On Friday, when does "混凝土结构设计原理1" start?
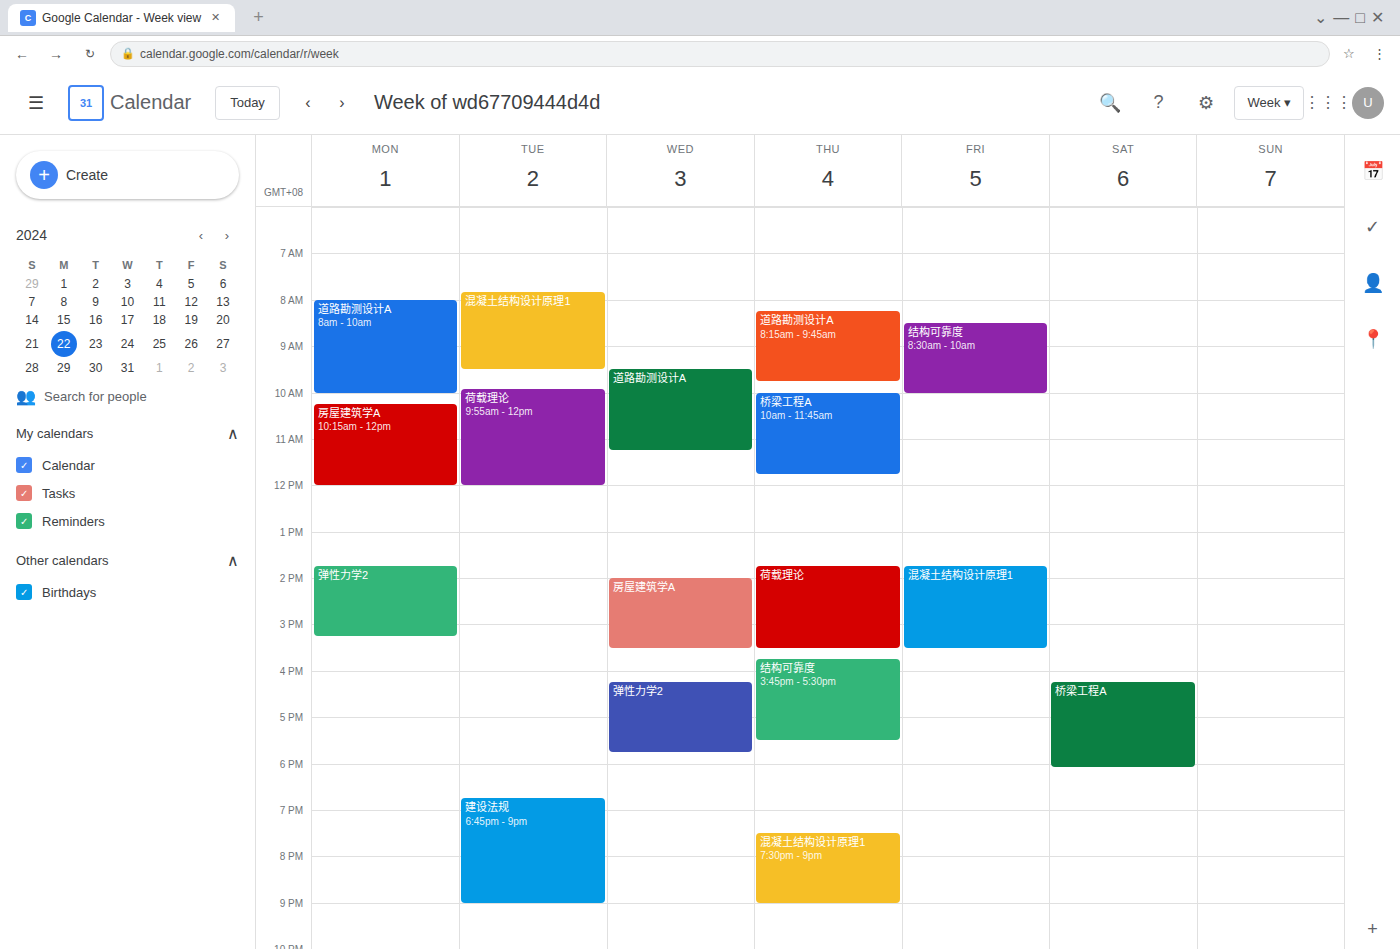
1:45 PM